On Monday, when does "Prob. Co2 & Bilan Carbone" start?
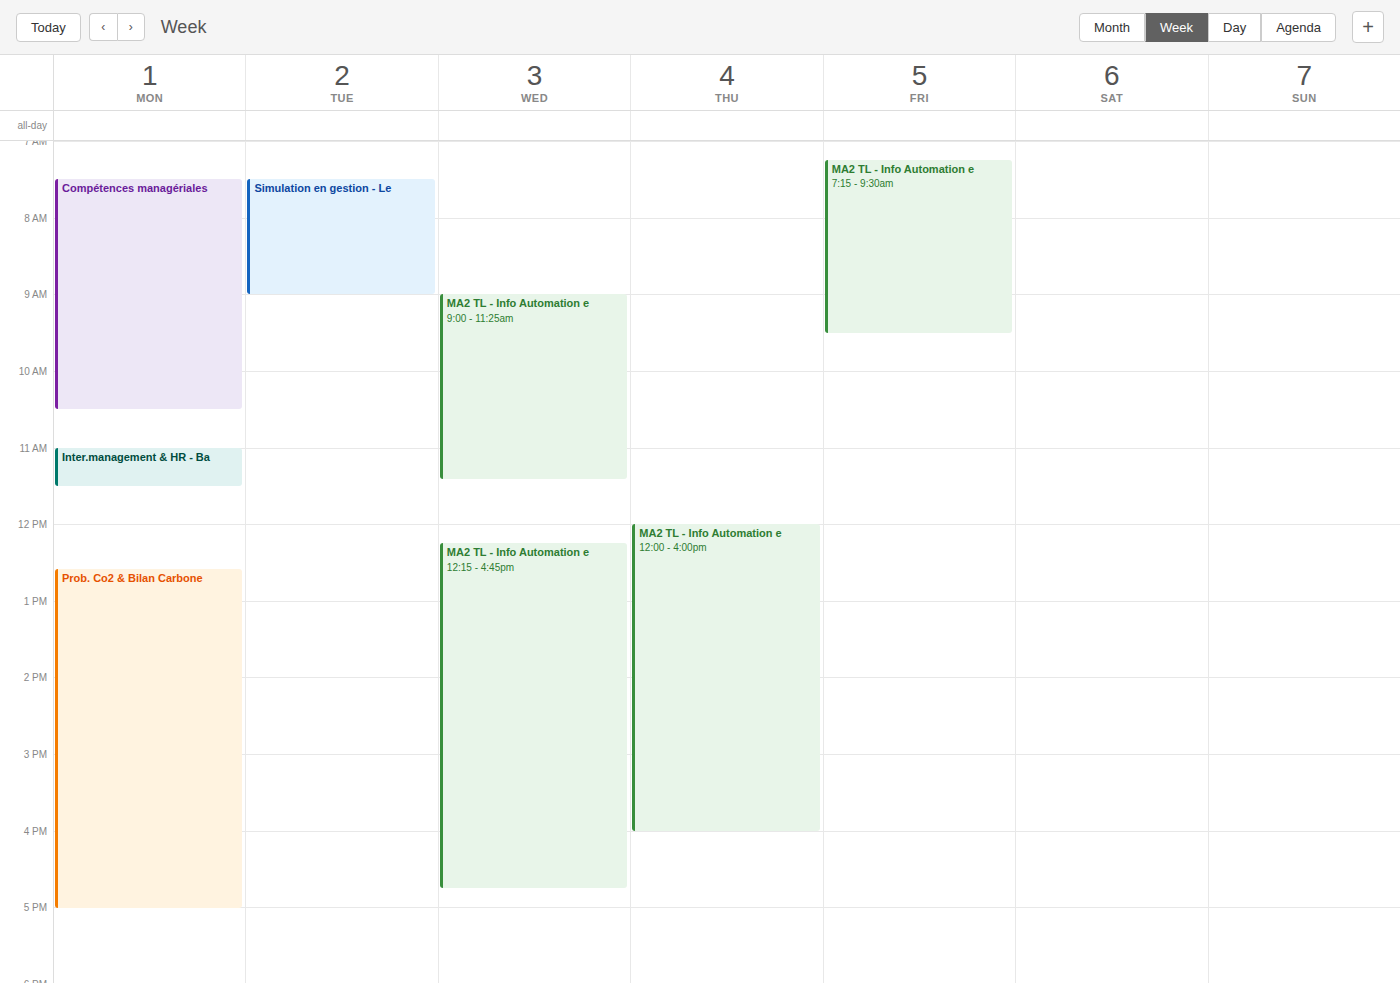
12:35 PM